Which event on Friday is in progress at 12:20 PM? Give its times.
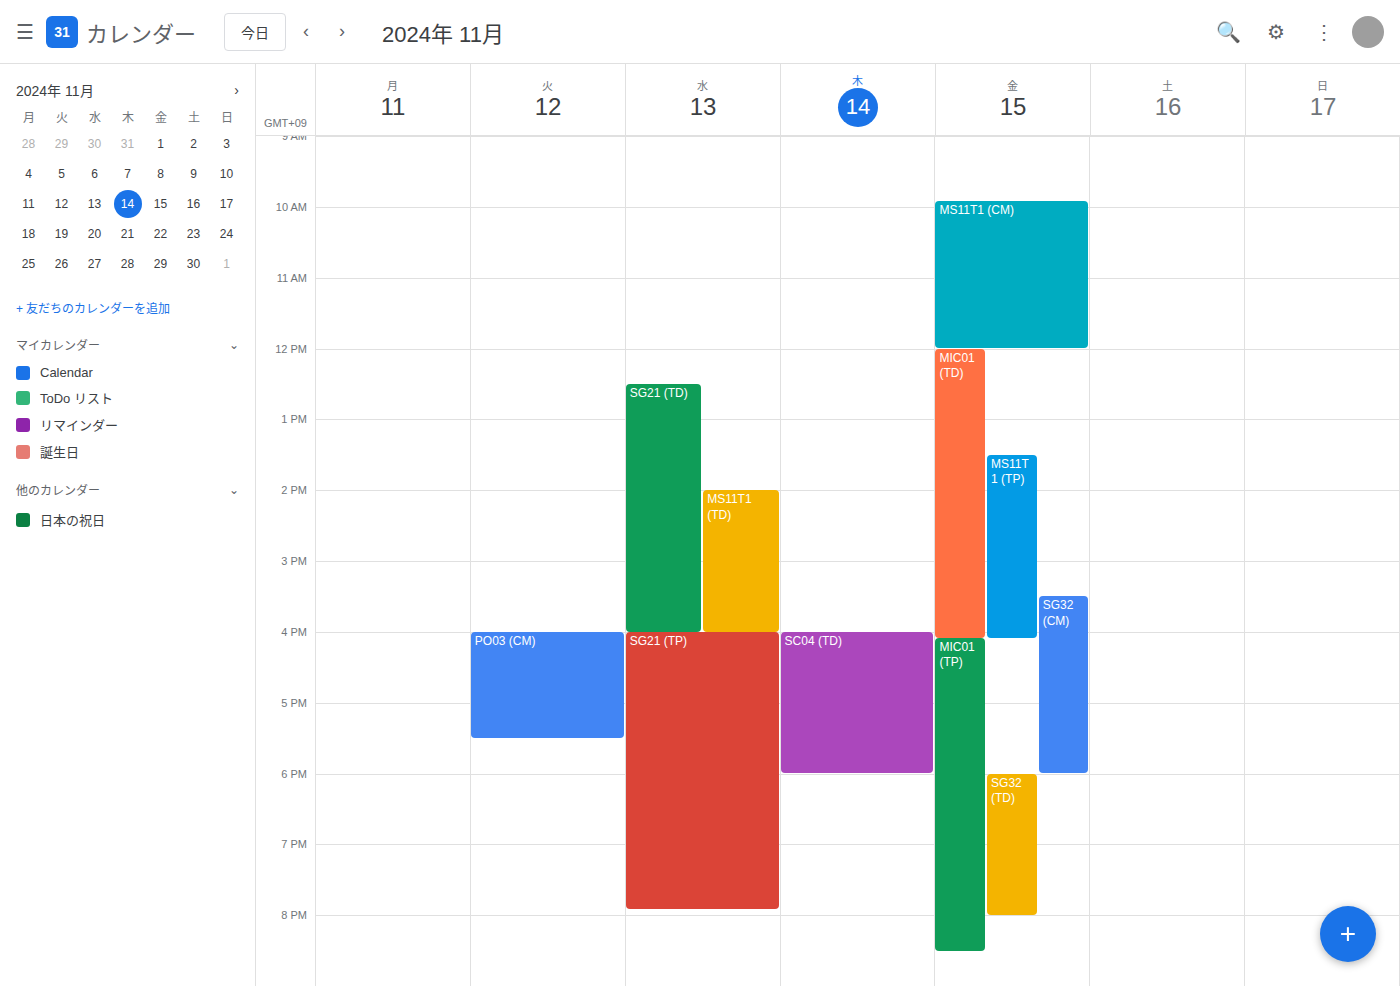
"MIC01 (TD)", 12:00 PM to 4:05 PM